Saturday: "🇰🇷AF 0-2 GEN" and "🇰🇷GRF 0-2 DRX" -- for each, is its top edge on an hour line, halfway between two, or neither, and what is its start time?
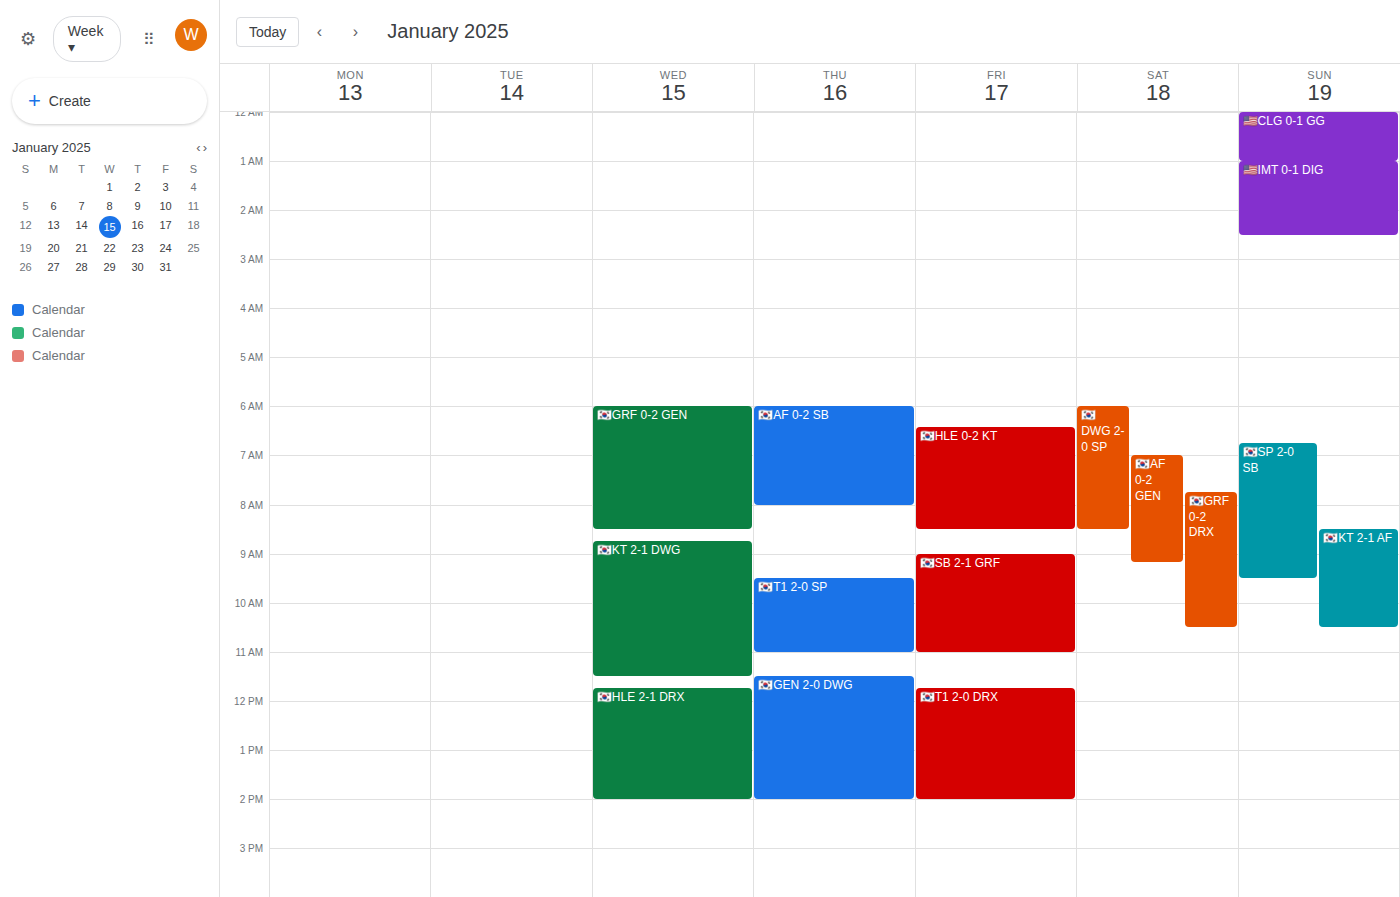
"🇰🇷AF 0-2 GEN": 07:00, exactly on the 07:00 line. "🇰🇷GRF 0-2 DRX": 07:45, neither: three quarters of the way from the 07:00 line to the 08:00 line.